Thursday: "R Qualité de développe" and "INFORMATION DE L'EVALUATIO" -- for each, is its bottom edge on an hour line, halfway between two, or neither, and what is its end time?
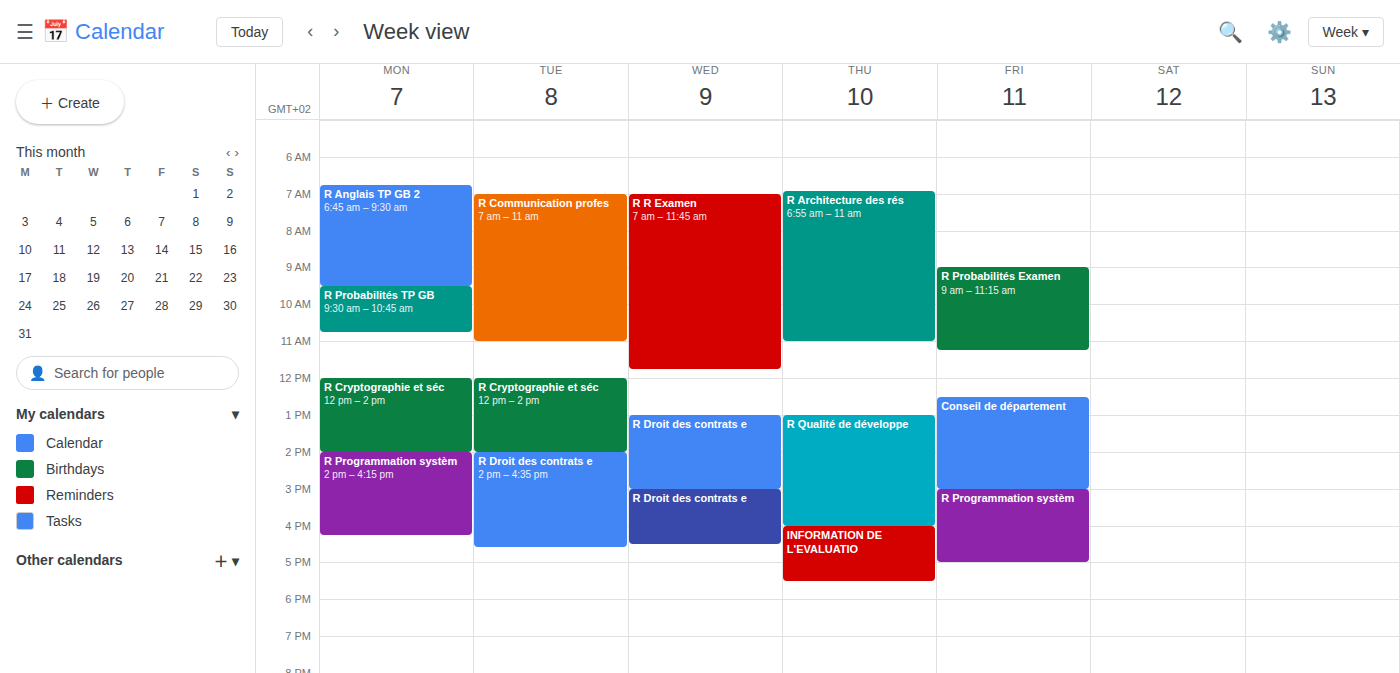
"R Qualité de développe": 4:00 PM, exactly on the 4 PM line. "INFORMATION DE L'EVALUATIO": 5:30 PM, halfway between the 5 PM and 6 PM lines.